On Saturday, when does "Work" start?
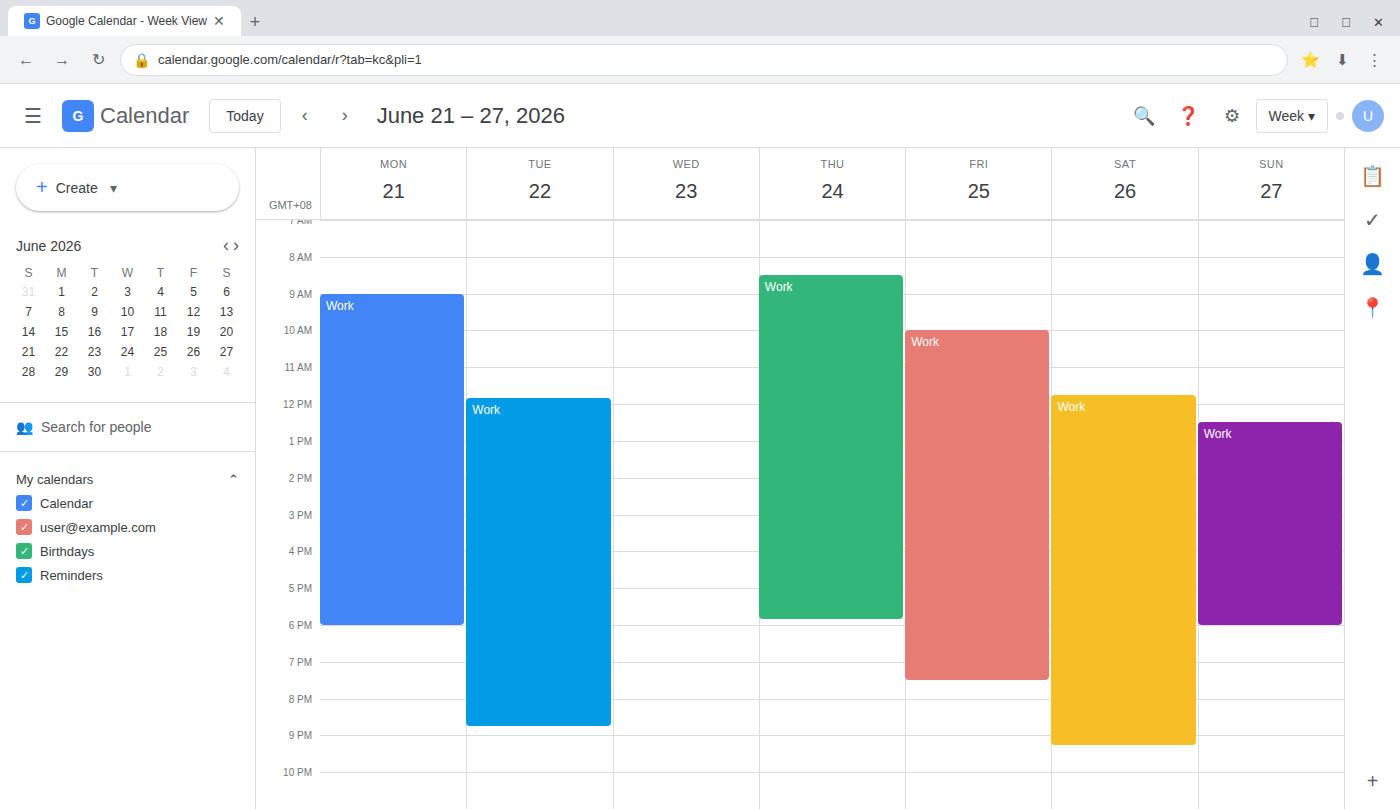
11:45 AM